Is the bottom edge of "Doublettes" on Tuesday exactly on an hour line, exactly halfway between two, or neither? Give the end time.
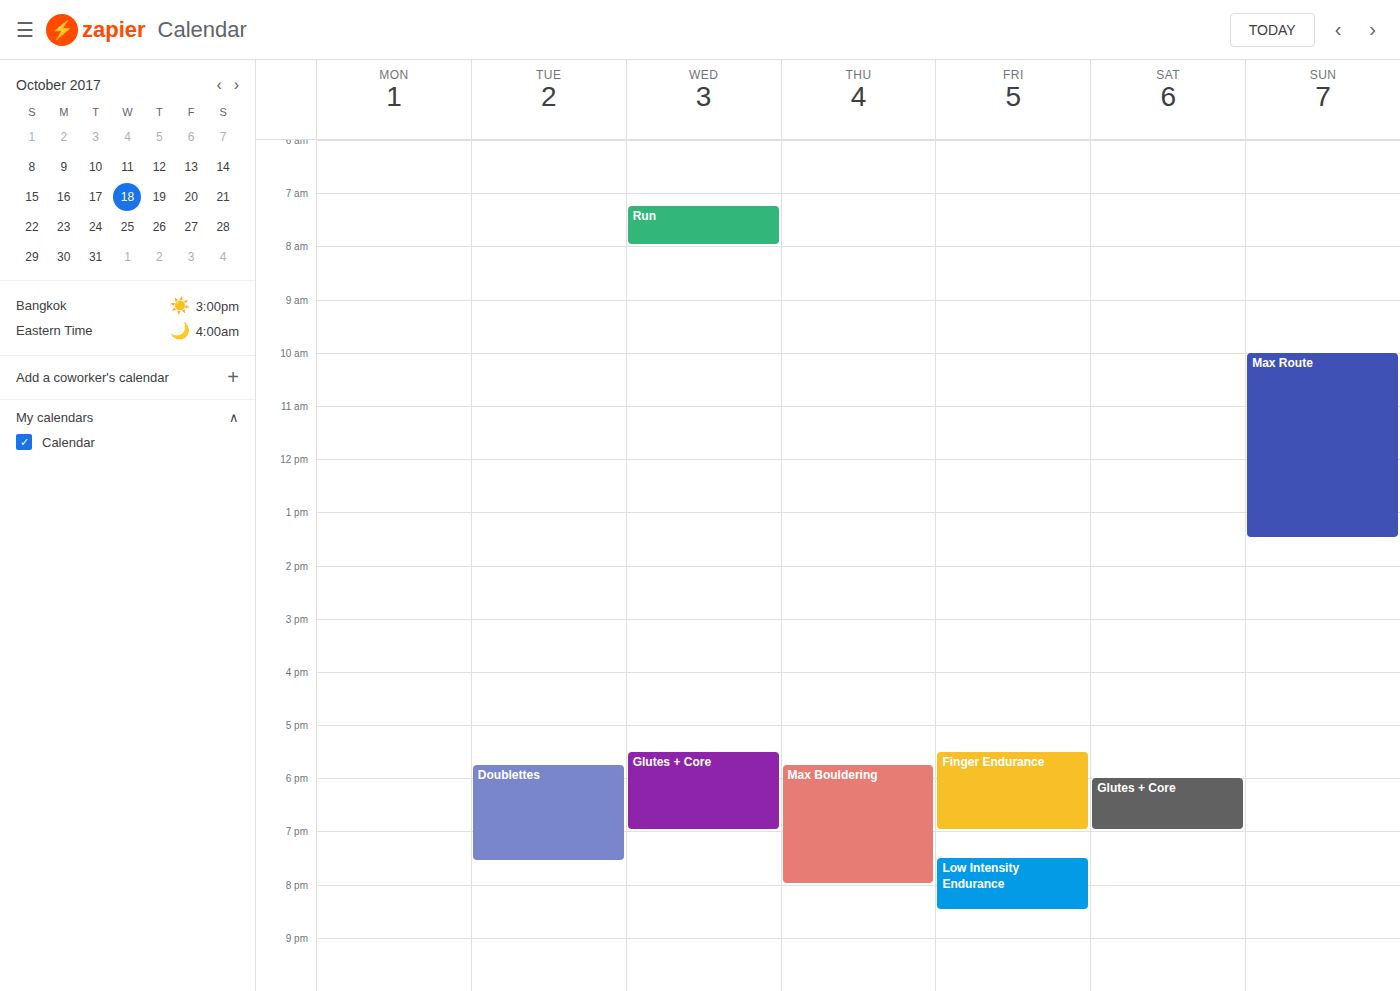
19:35 -- neither: 35 minutes below the 19:00 line and 25 minutes above the 20:00 line.